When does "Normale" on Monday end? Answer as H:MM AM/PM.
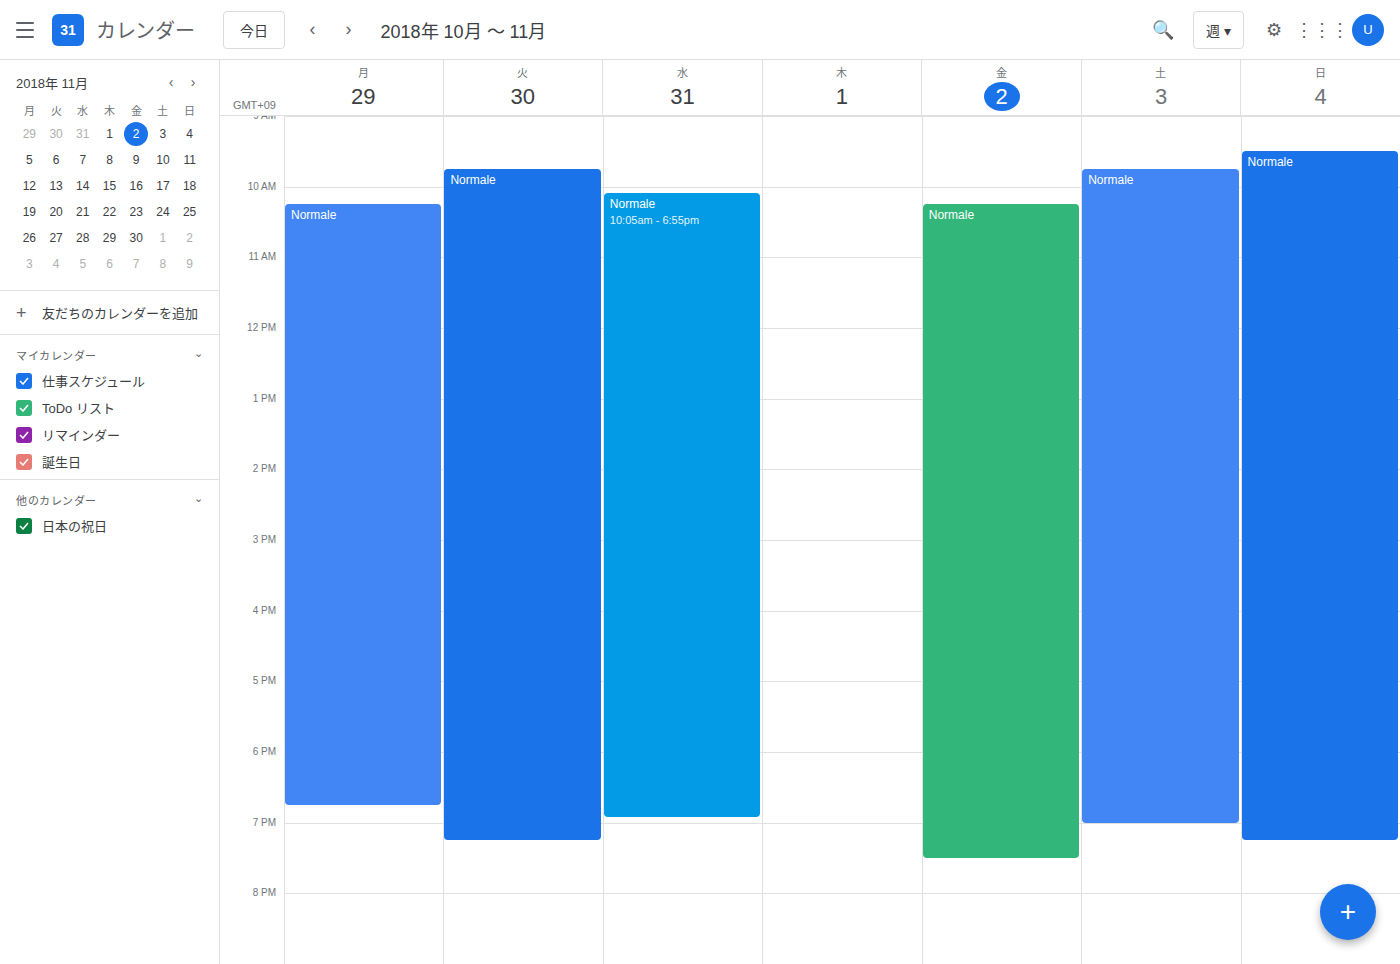
6:45 PM